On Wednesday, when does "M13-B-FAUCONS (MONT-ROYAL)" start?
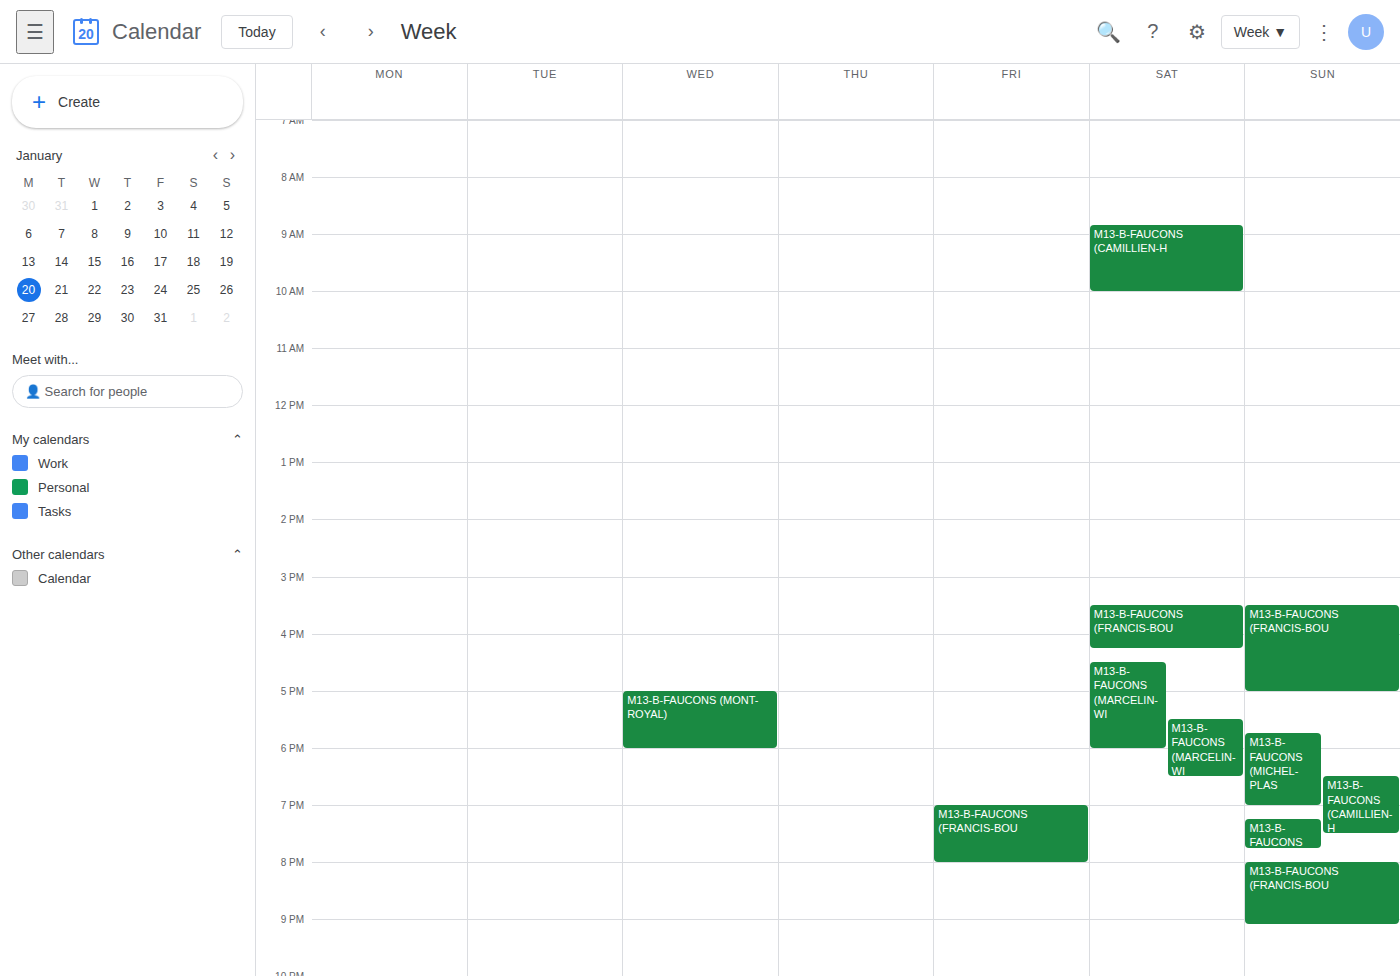
5:00 PM